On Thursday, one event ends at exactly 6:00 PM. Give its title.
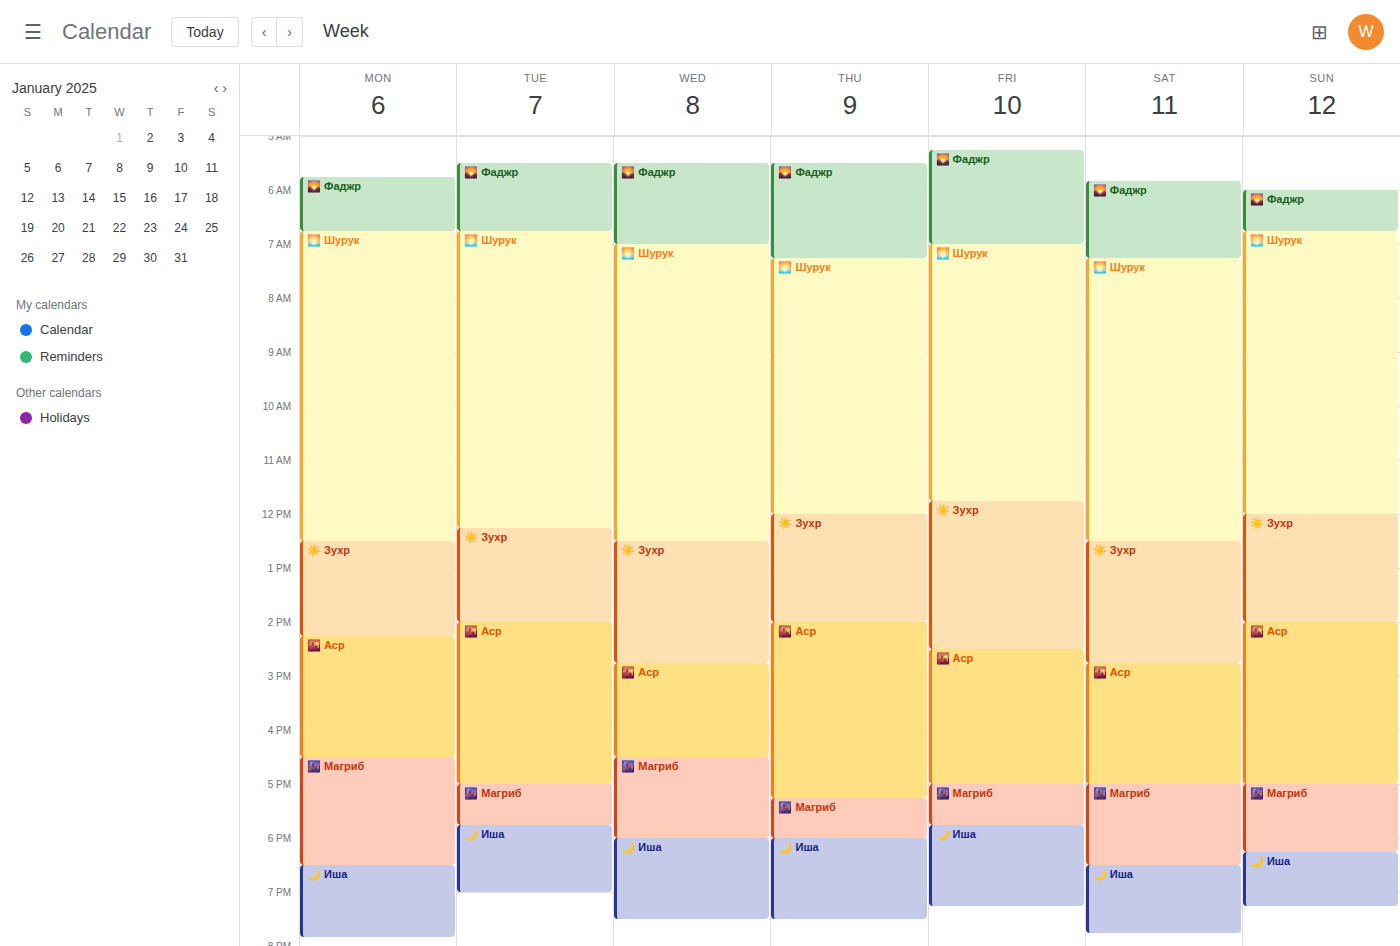
"🌆 Магриб"